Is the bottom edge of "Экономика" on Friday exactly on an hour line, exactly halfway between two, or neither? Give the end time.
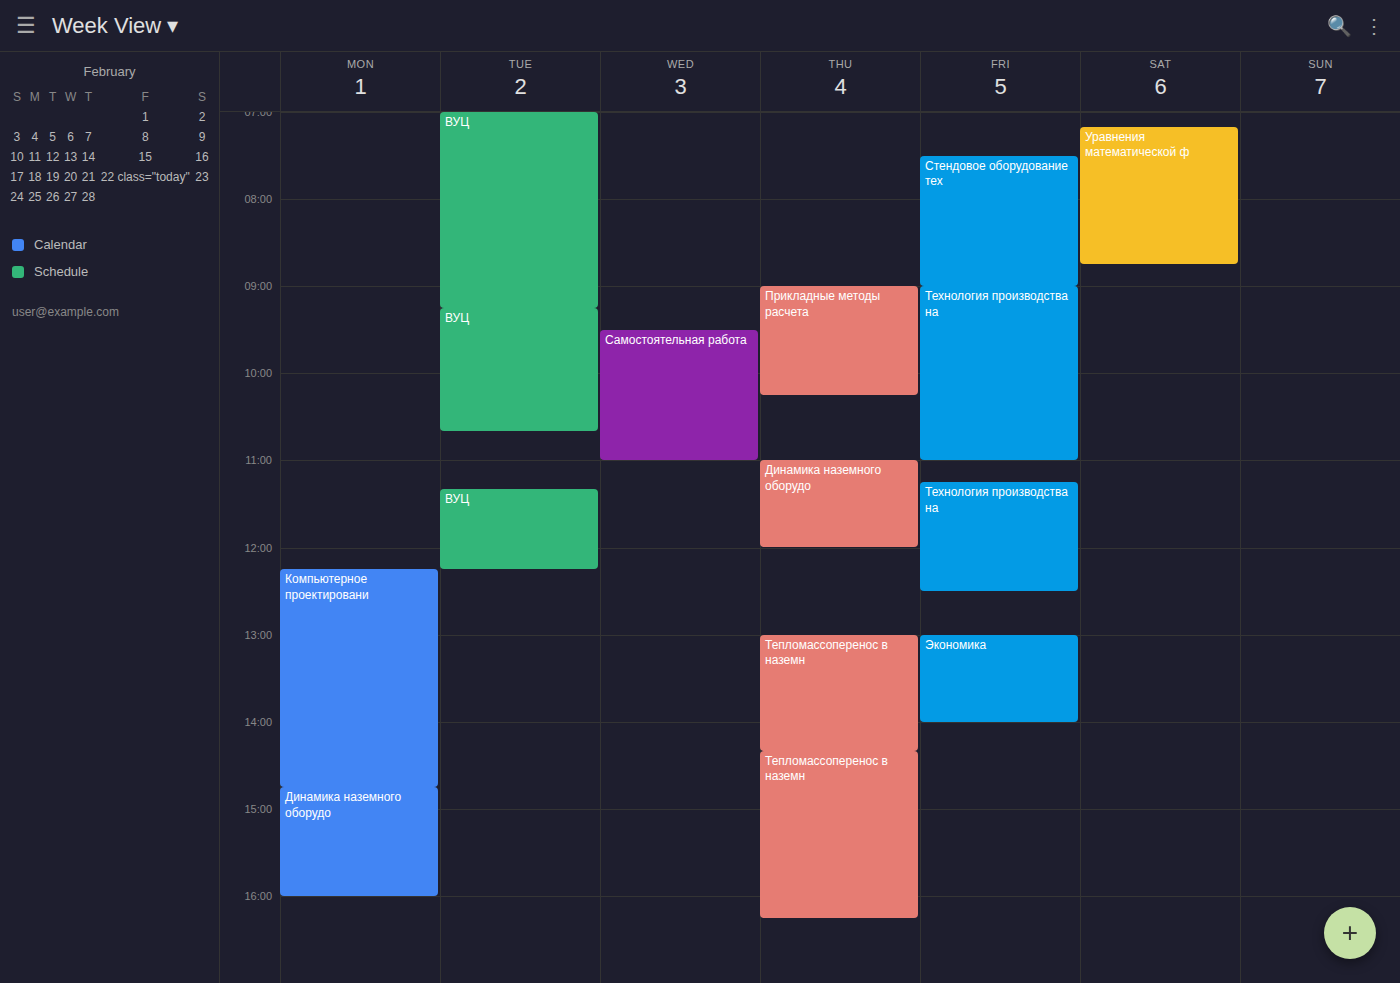
2:00 PM -- exactly on the 2 PM line.